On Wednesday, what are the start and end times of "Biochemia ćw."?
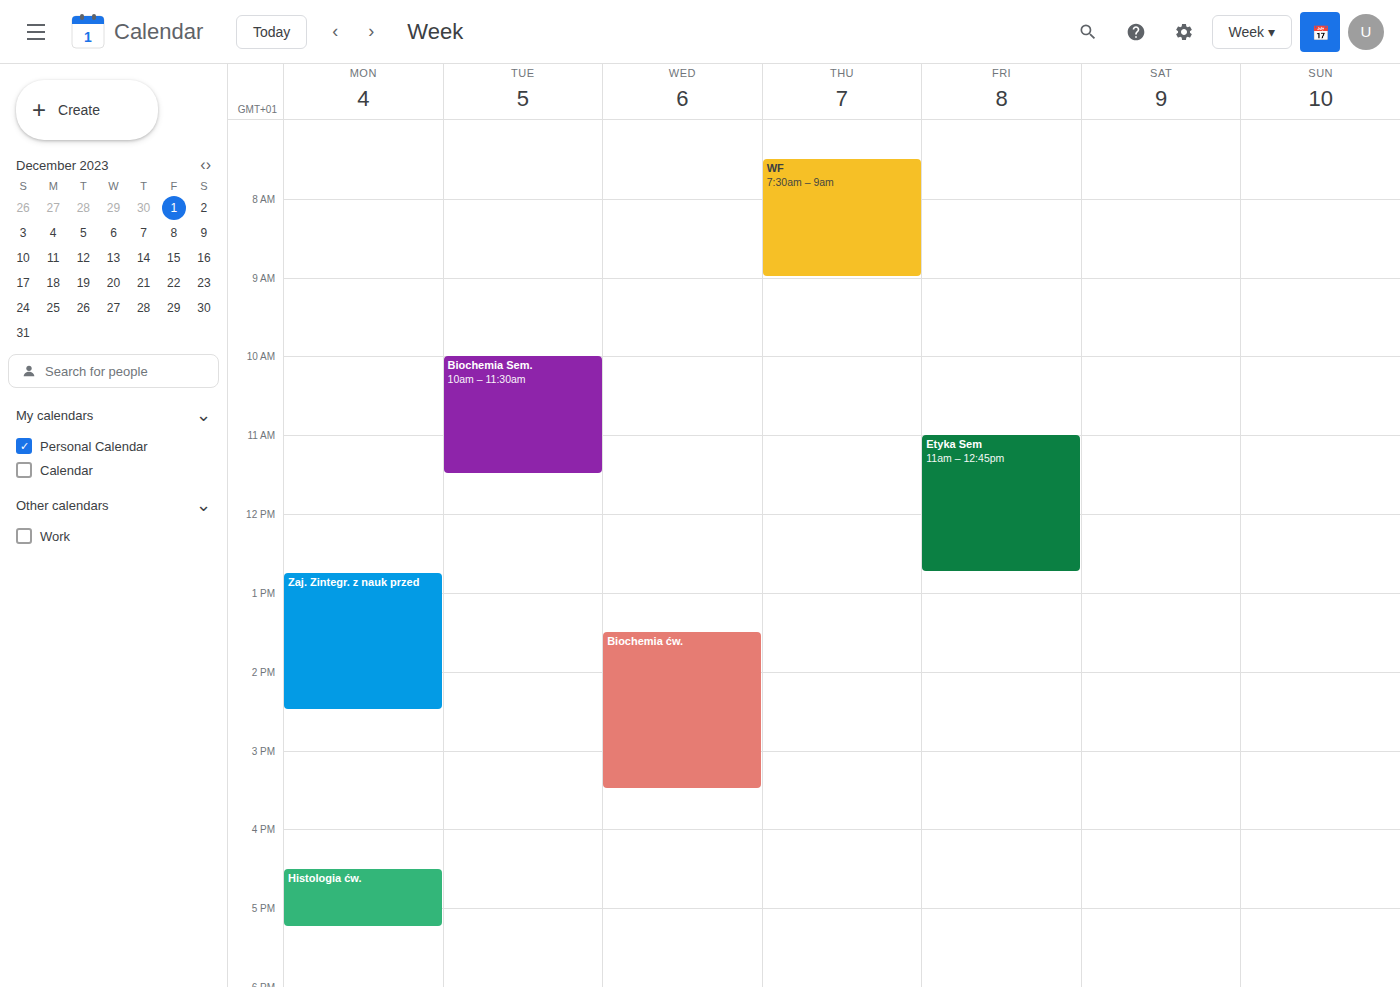
1:30 PM to 3:30 PM